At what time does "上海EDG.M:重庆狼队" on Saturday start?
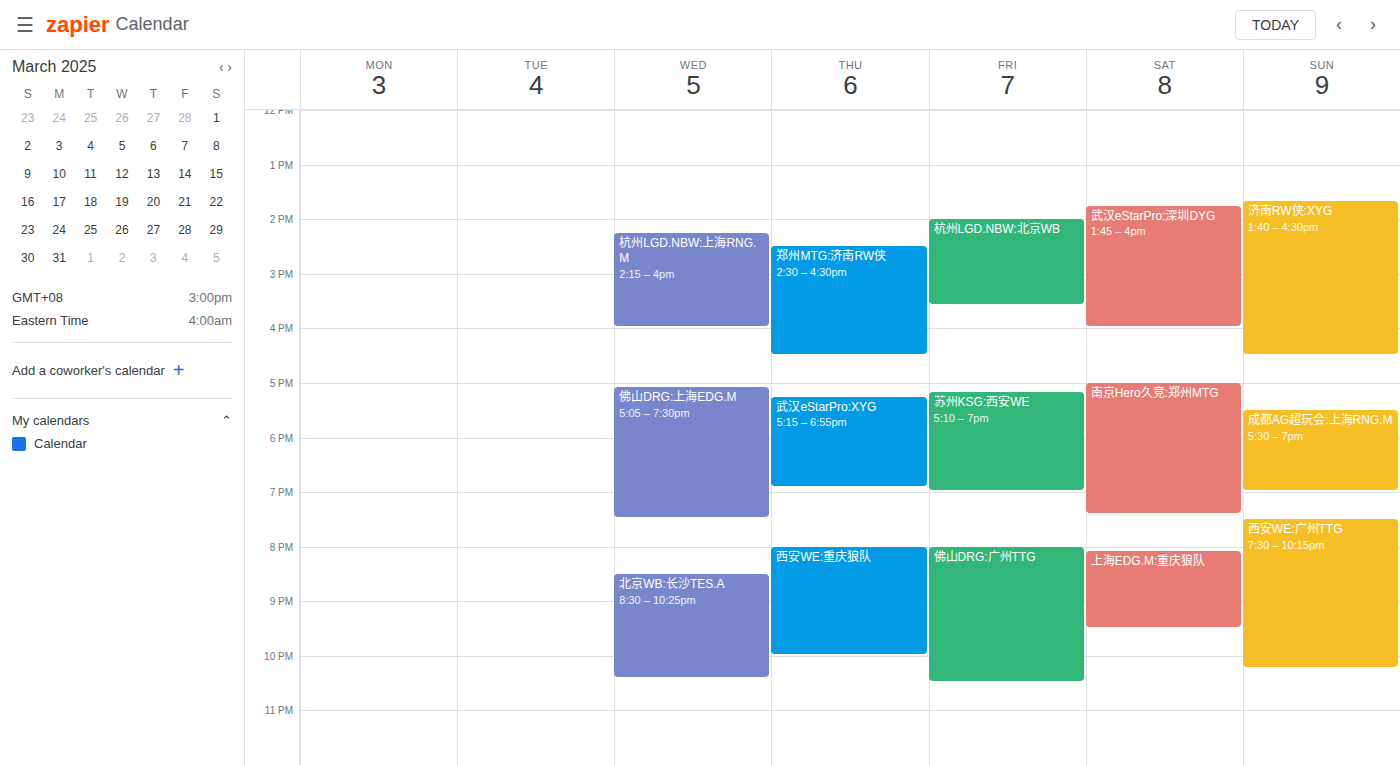
8:05 PM